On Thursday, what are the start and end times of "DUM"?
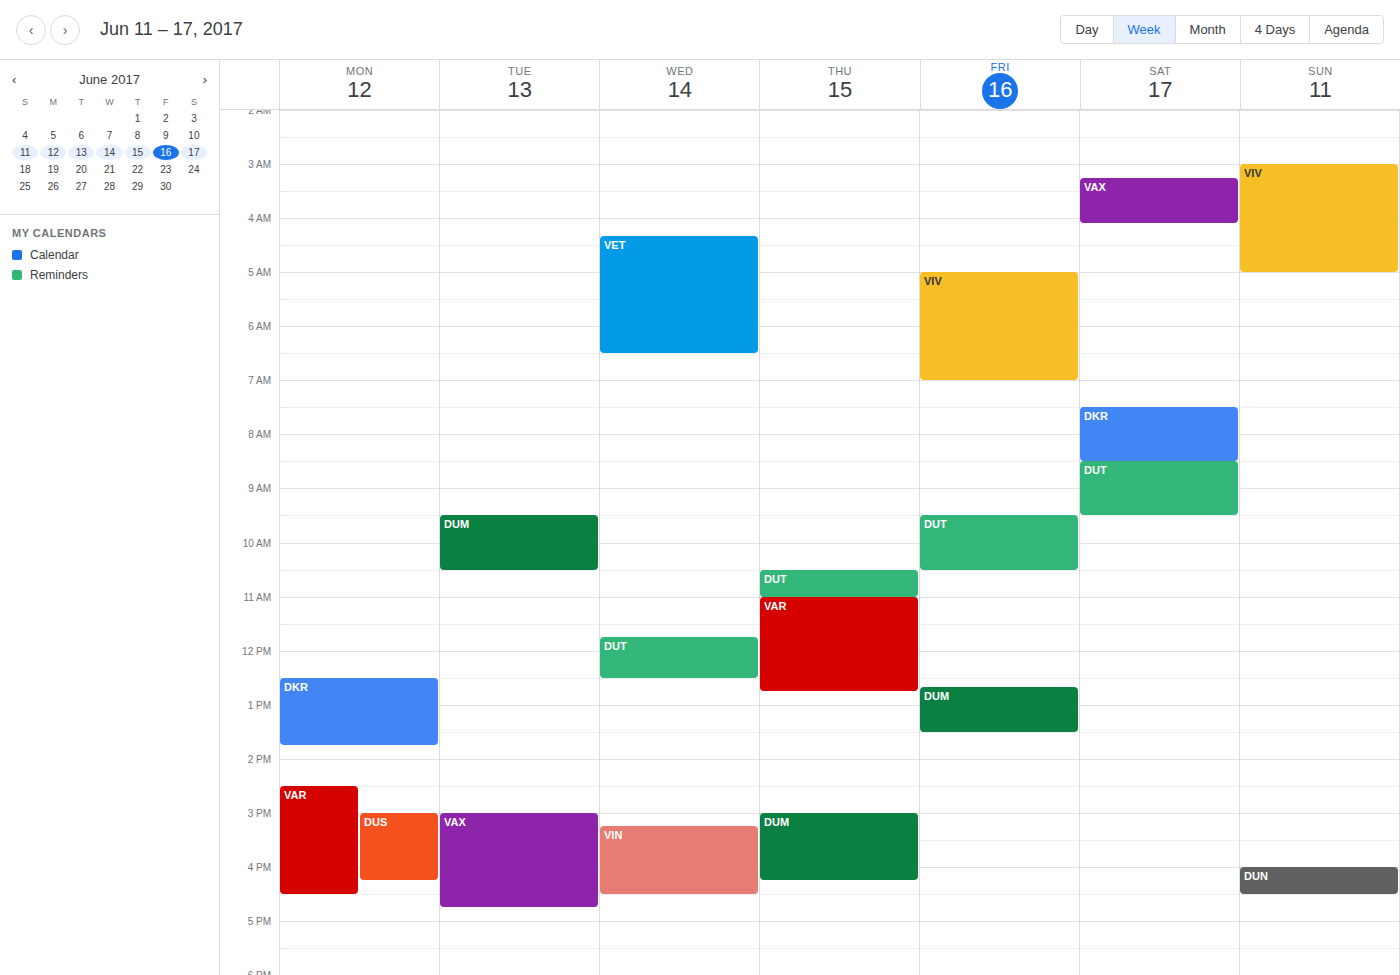
3:00 PM to 4:15 PM